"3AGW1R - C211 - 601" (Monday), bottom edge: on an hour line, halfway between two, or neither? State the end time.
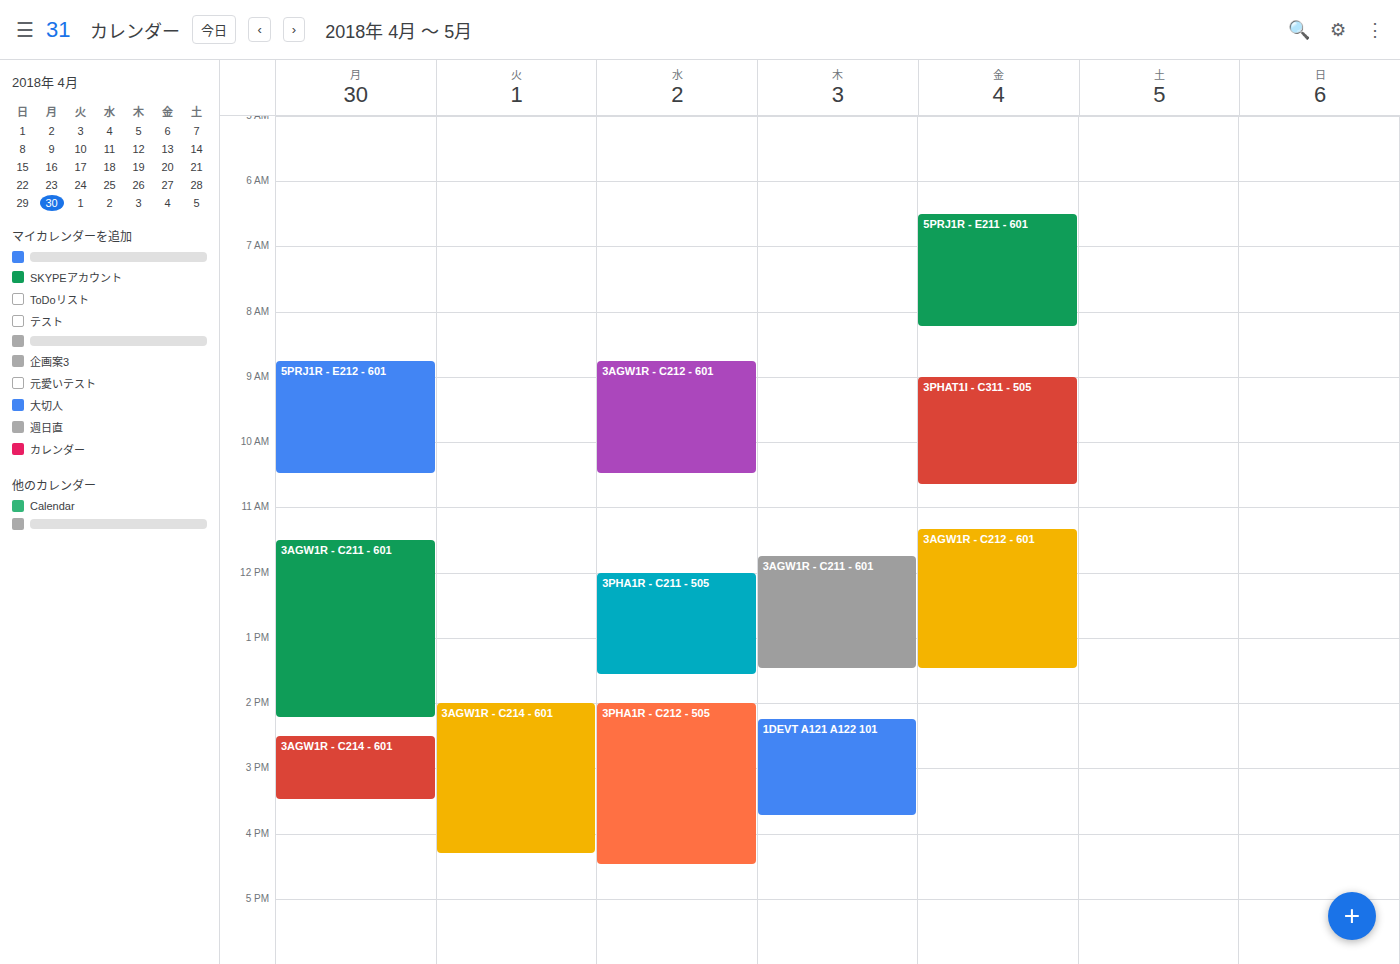
2:15 PM -- neither: a quarter of the way from the 2 PM line to the 3 PM line.